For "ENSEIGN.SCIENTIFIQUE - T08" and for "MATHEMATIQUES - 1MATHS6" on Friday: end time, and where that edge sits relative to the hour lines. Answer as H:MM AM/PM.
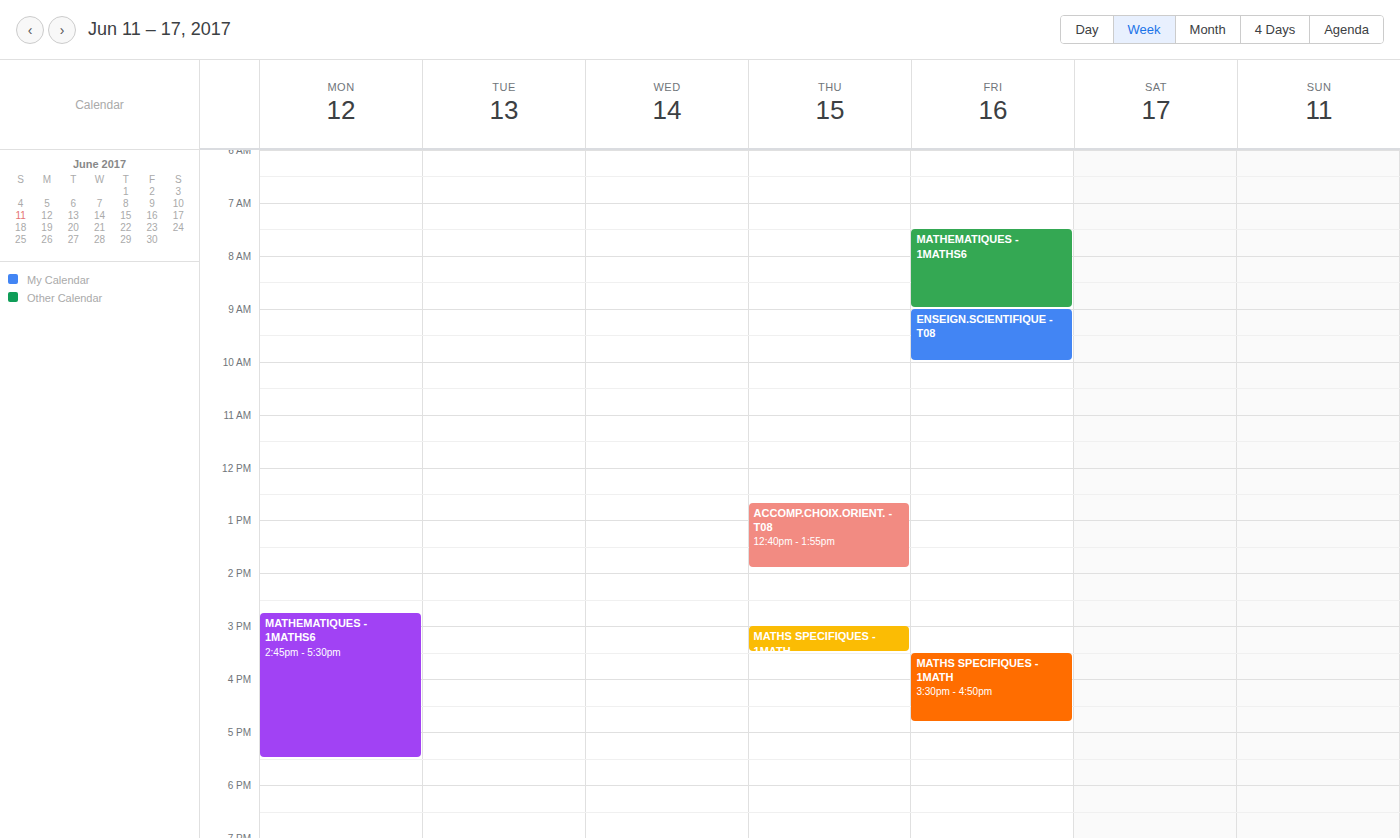
"ENSEIGN.SCIENTIFIQUE - T08": 10:00 AM, exactly on the 10 AM line. "MATHEMATIQUES - 1MATHS6": 9:00 AM, exactly on the 9 AM line.